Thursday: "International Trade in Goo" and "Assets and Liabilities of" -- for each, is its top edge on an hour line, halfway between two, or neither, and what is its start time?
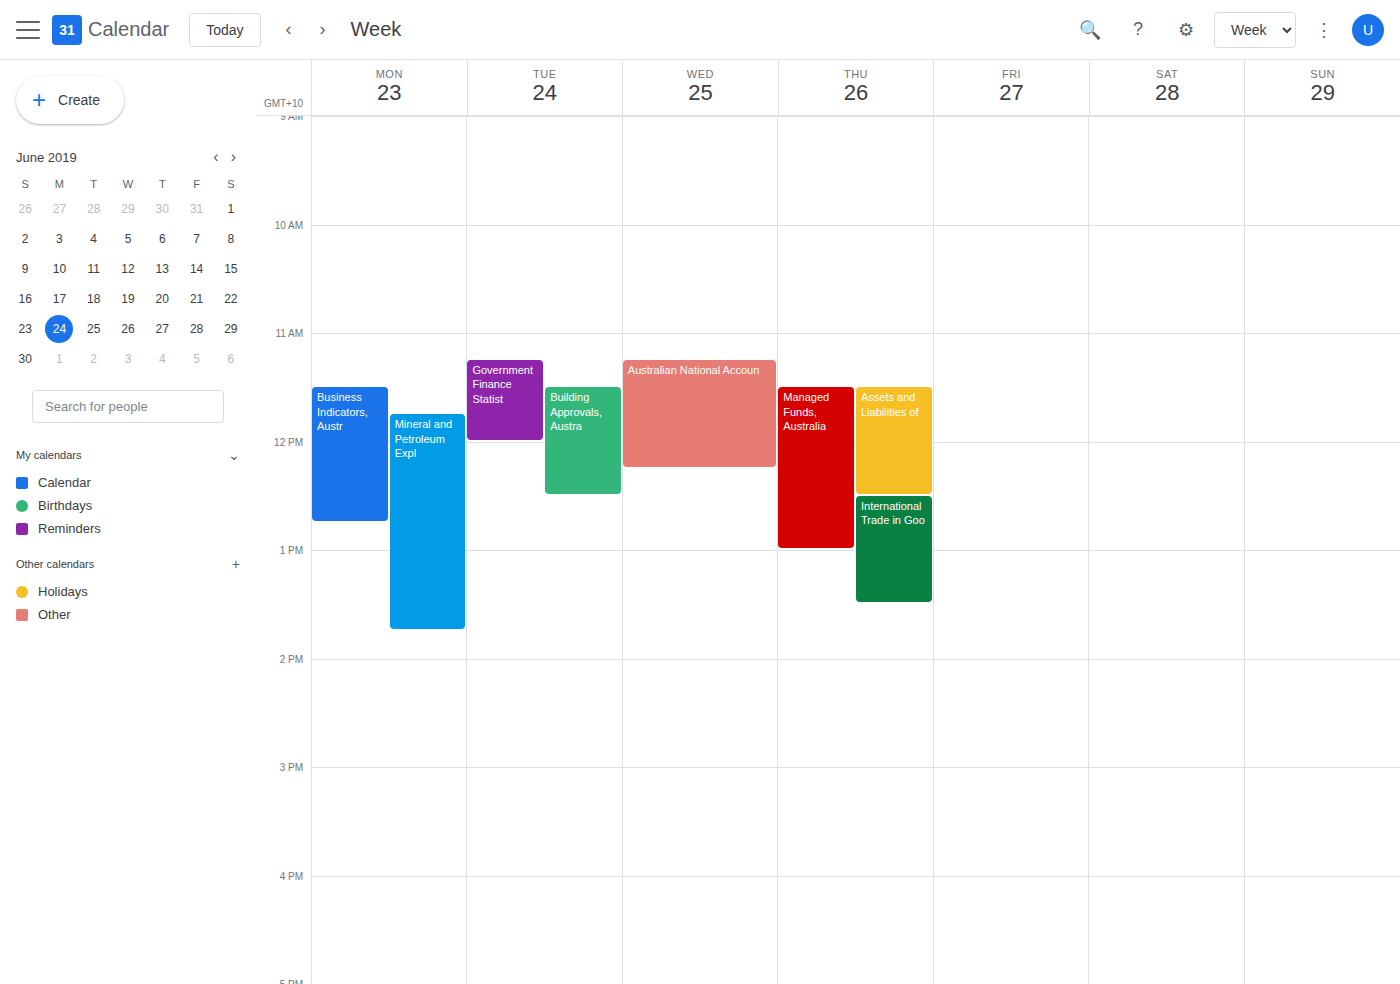
"International Trade in Goo": 12:30 PM, halfway between the 12 PM and 1 PM lines. "Assets and Liabilities of": 11:30 AM, halfway between the 11 AM and 12 PM lines.